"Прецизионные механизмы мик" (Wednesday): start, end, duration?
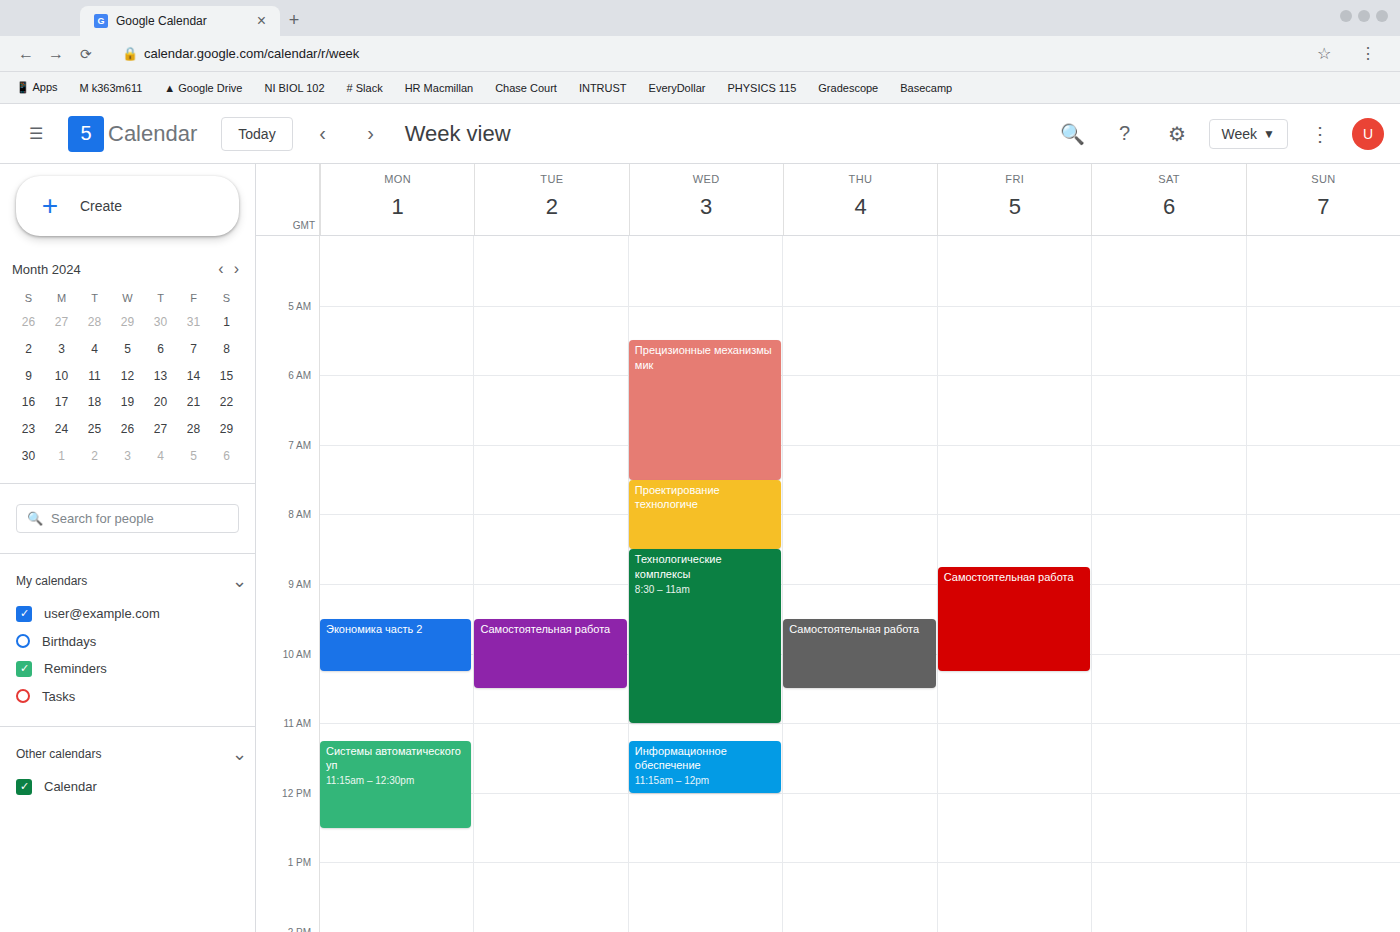
5:30 AM to 7:30 AM, 2 hours